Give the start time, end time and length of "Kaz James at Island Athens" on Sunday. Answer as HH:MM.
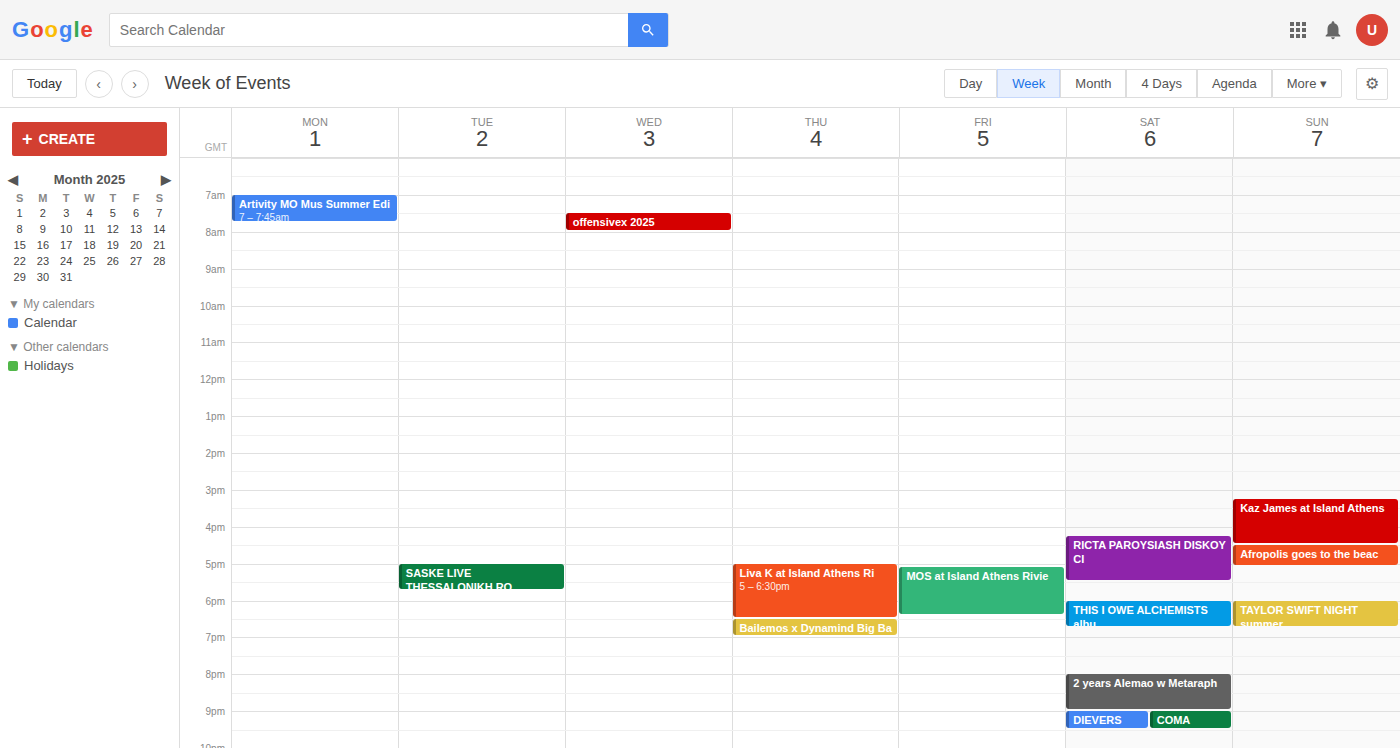
15:15 to 16:30, 1 hour 15 minutes